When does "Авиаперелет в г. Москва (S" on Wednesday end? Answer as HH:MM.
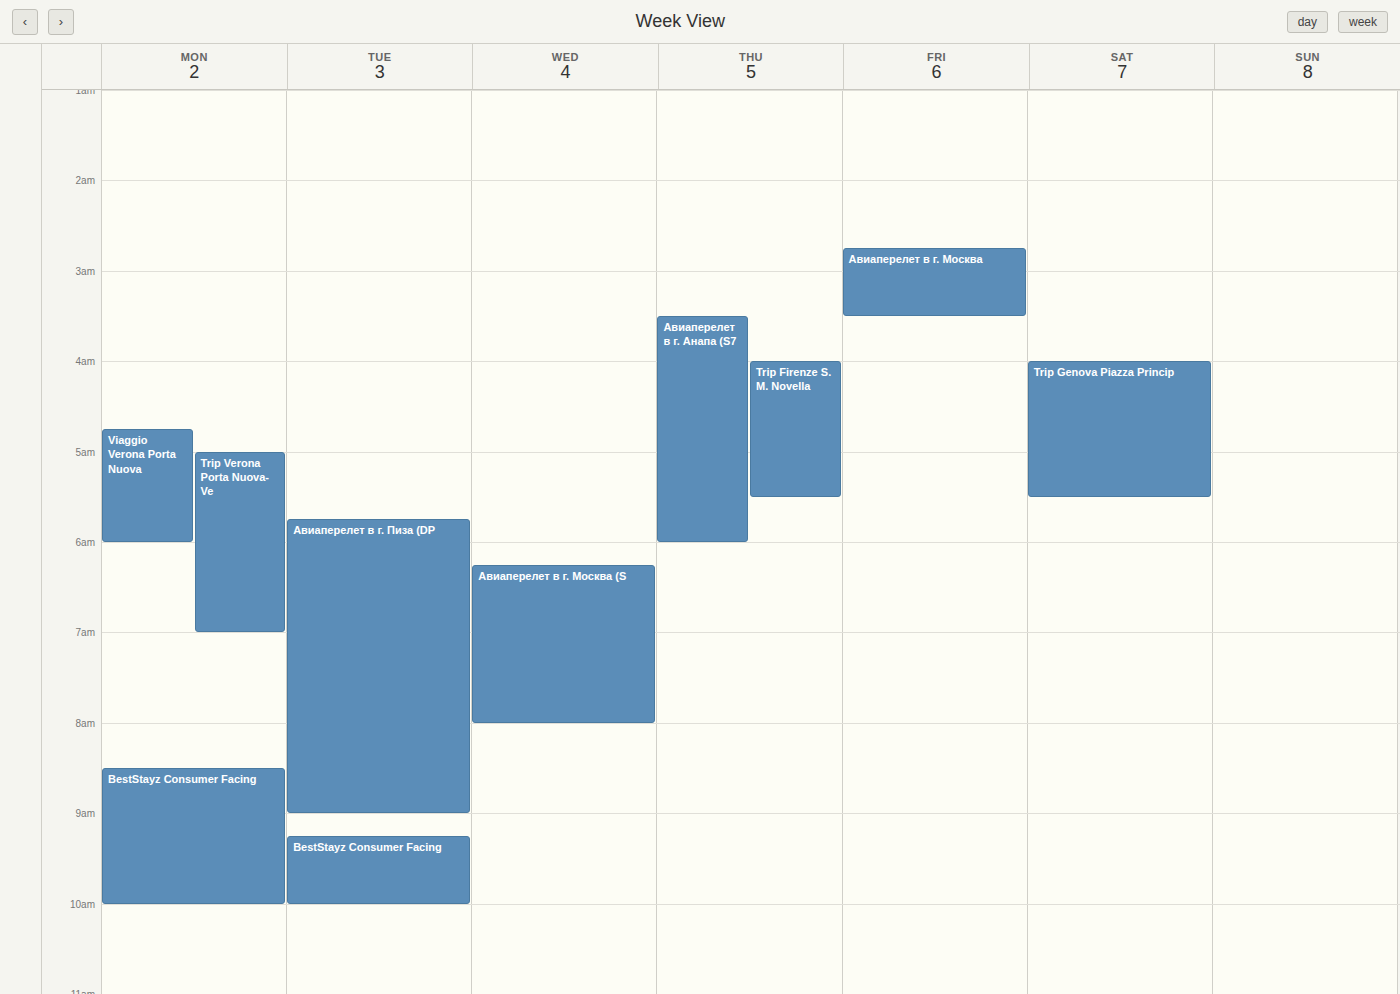
08:00